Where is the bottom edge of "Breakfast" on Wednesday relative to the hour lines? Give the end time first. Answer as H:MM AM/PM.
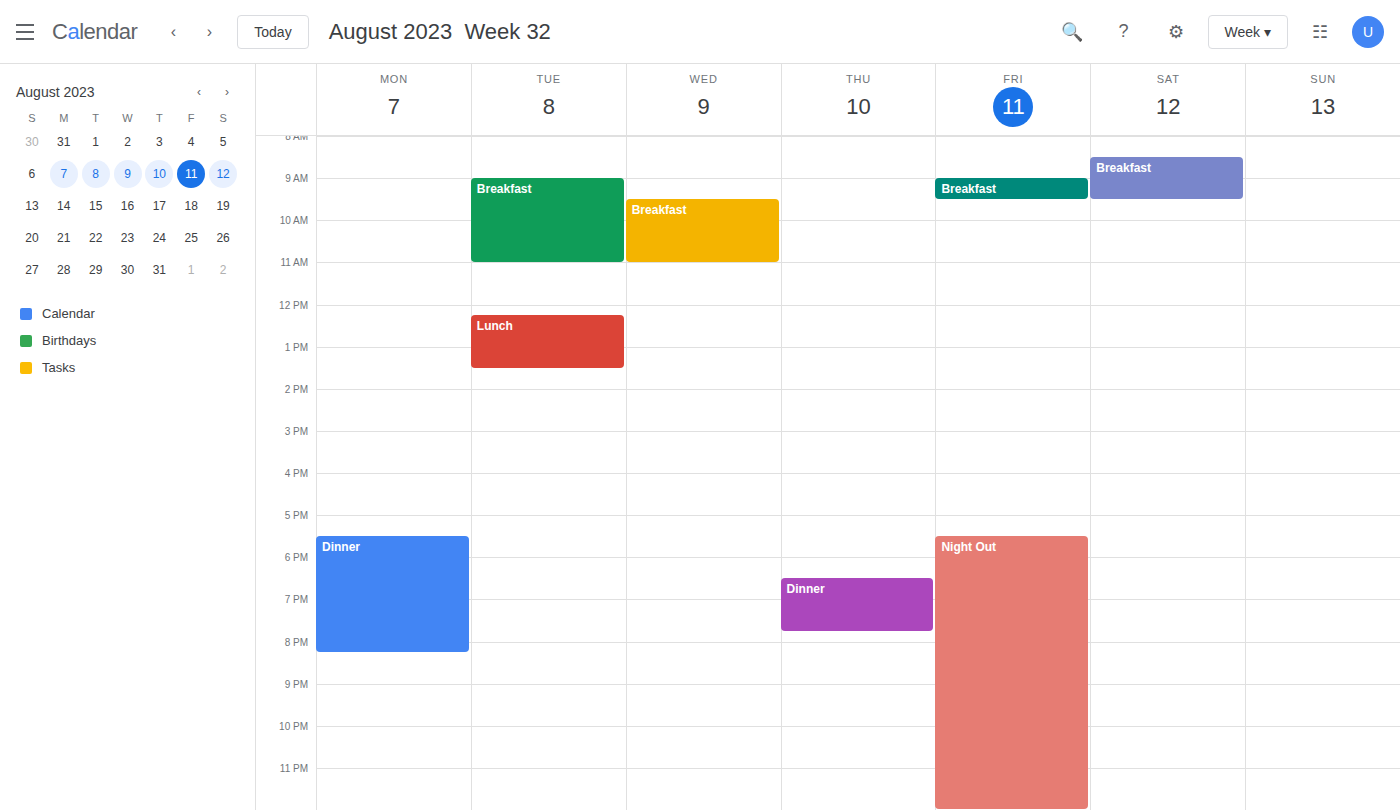
11:00 AM -- exactly on the 11 AM line.